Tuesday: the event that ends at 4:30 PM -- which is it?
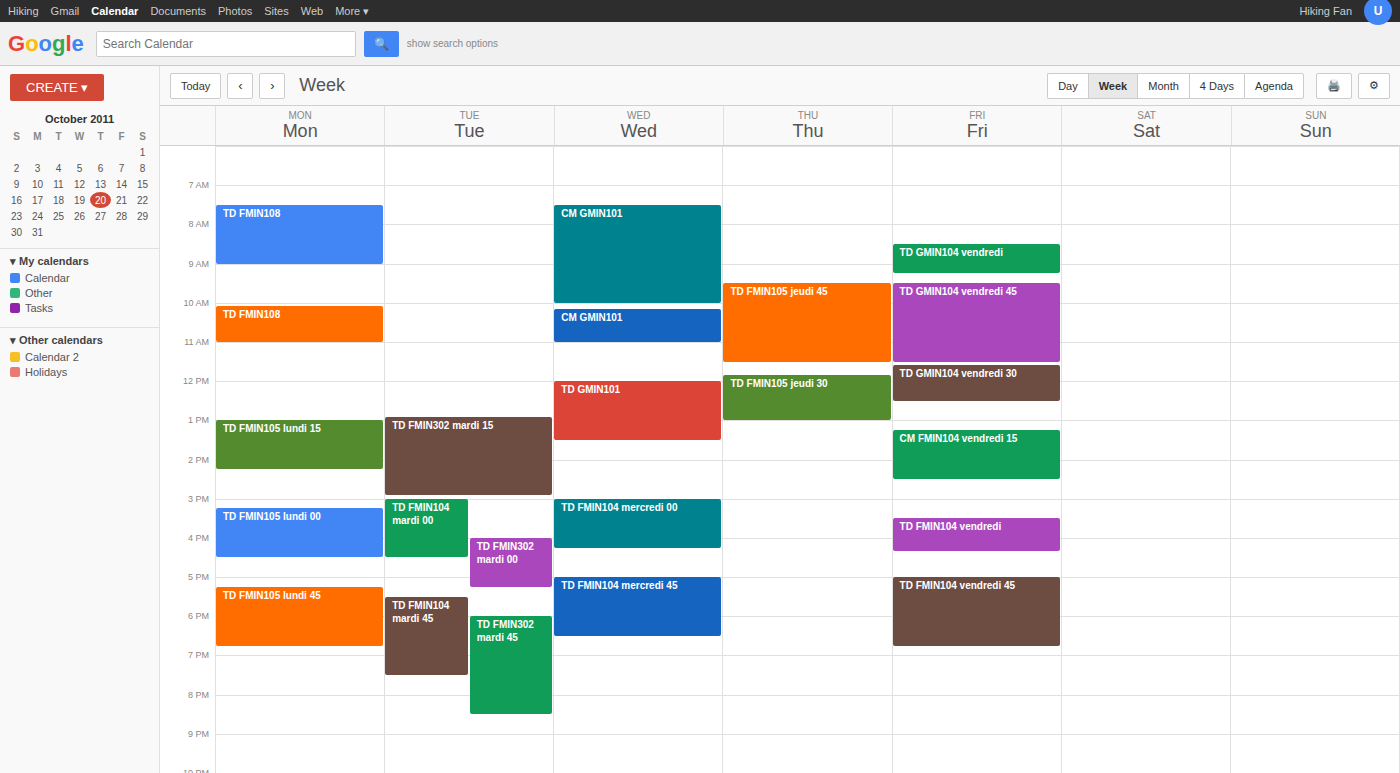
"TD FMIN104 mardi 00"